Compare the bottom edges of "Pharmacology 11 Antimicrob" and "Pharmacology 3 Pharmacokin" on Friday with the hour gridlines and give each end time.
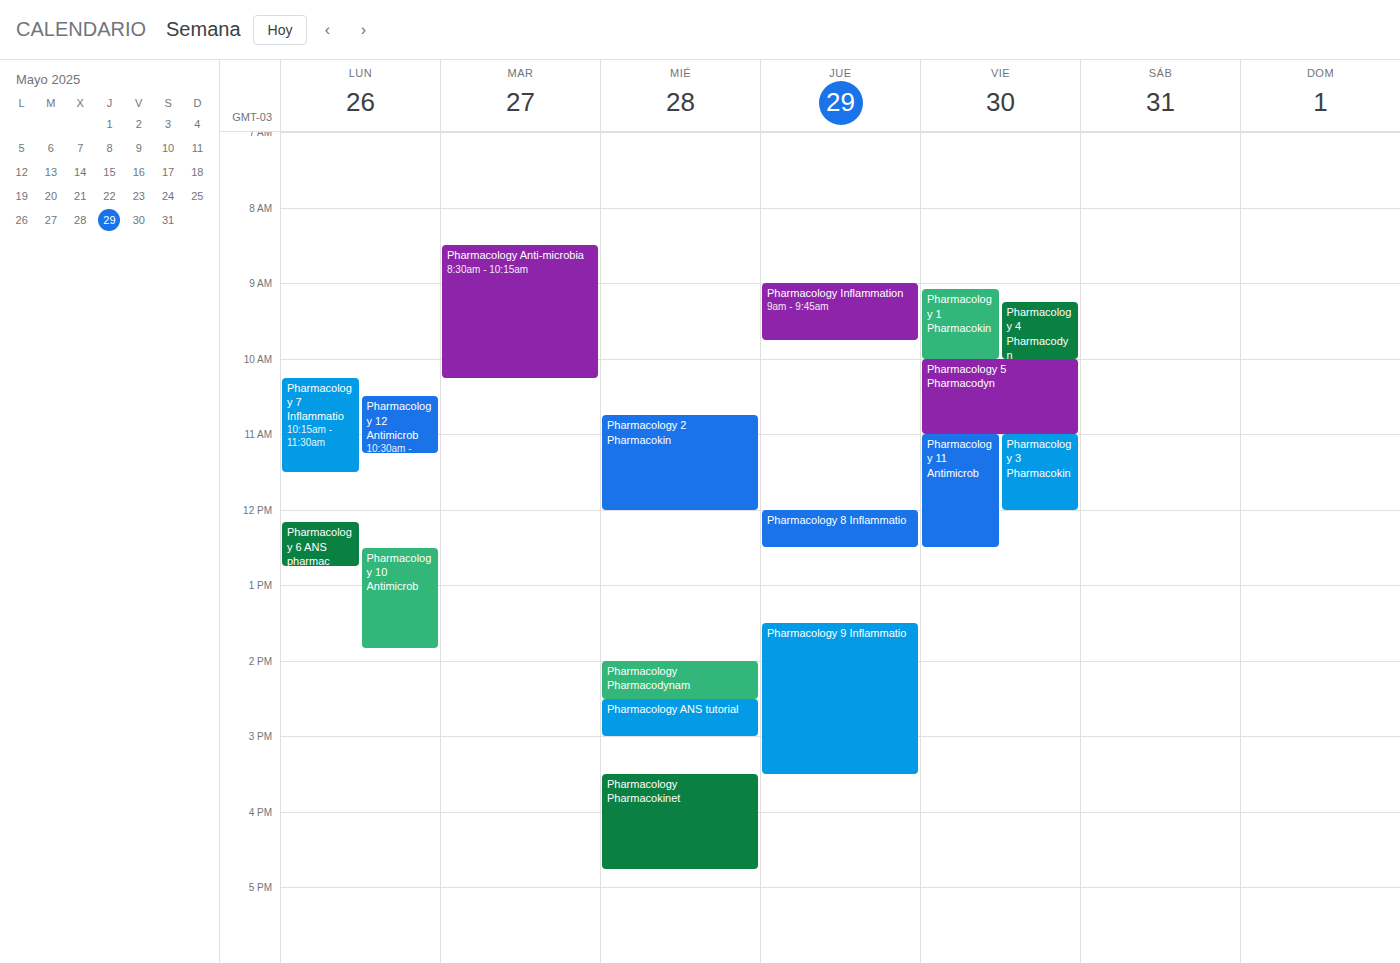
"Pharmacology 11 Antimicrob": 12:30 PM, halfway between the 12 PM and 1 PM lines. "Pharmacology 3 Pharmacokin": 12:00 PM, exactly on the 12 PM line.